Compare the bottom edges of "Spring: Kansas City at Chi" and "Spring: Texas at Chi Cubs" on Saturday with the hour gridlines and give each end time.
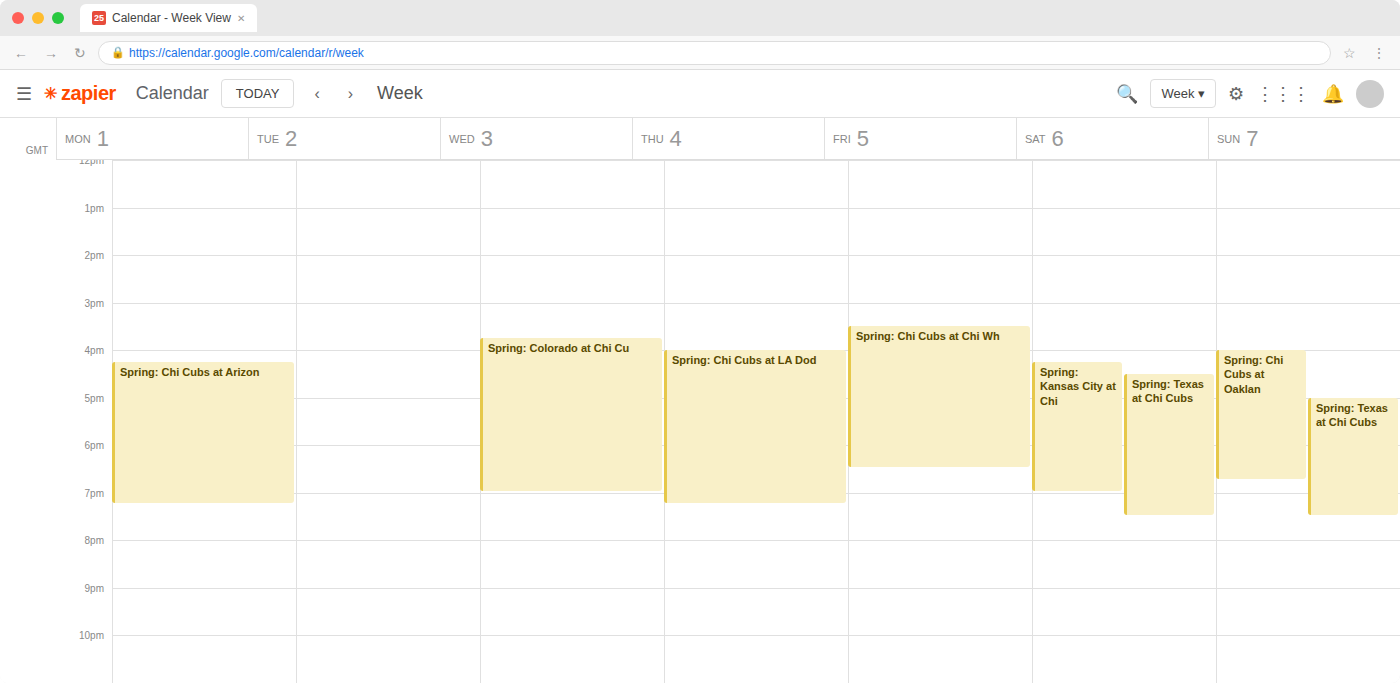
"Spring: Kansas City at Chi": 7:00 PM, exactly on the 7 PM line. "Spring: Texas at Chi Cubs": 7:30 PM, halfway between the 7 PM and 8 PM lines.